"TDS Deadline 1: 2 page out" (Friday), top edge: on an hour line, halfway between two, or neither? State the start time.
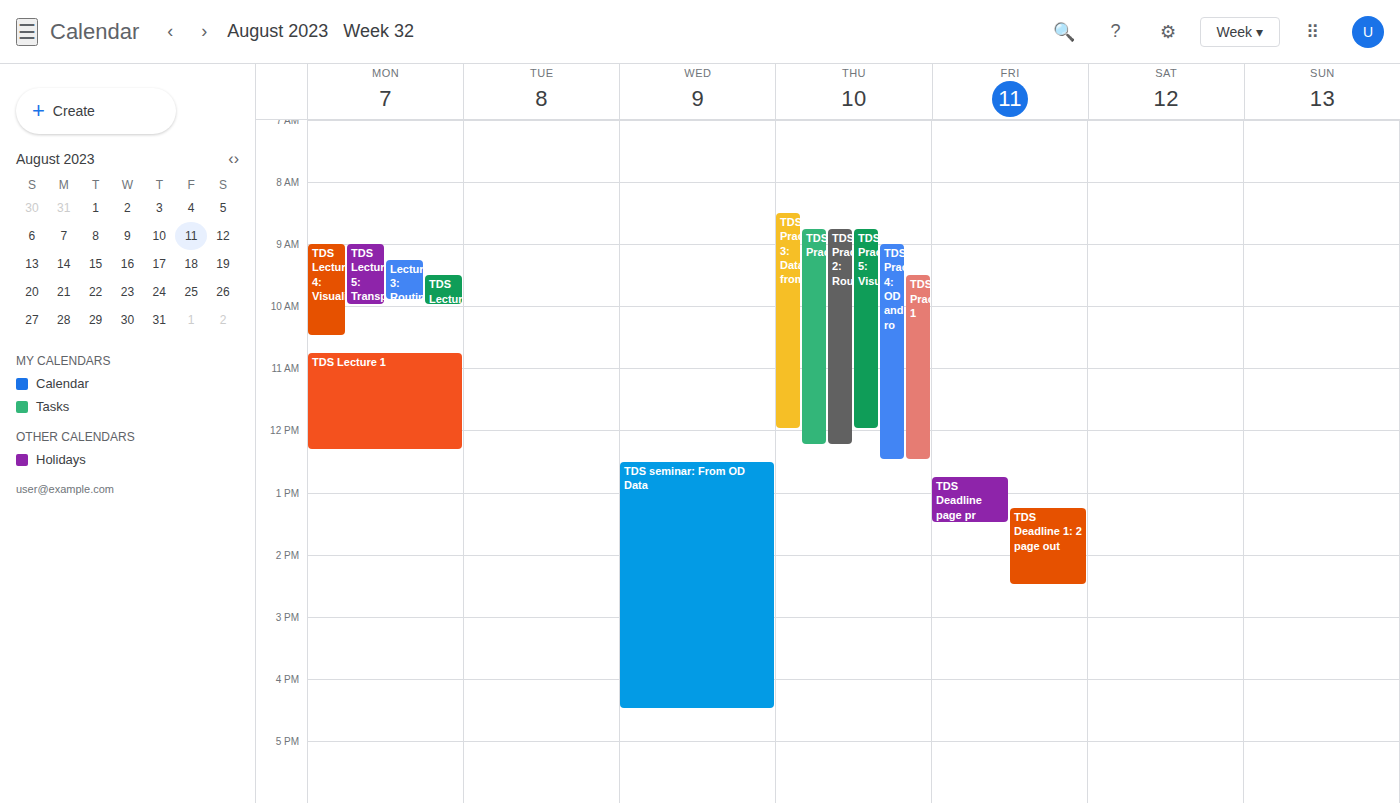
1:15 PM -- neither: a quarter of the way from the 1 PM line to the 2 PM line.